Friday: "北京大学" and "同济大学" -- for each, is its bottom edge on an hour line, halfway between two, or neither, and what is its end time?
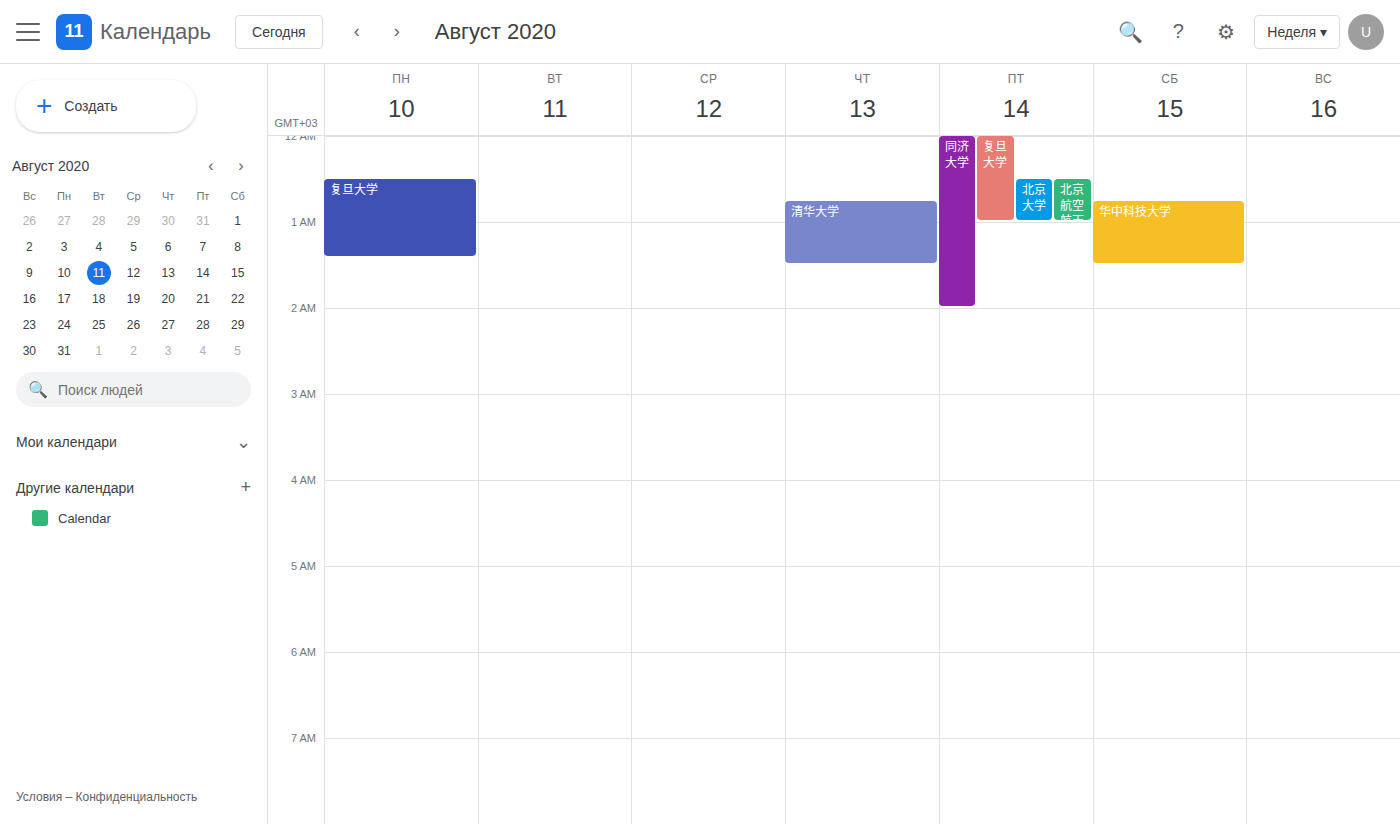
"北京大学": 1:00 AM, exactly on the 1 AM line. "同济大学": 2:00 AM, exactly on the 2 AM line.